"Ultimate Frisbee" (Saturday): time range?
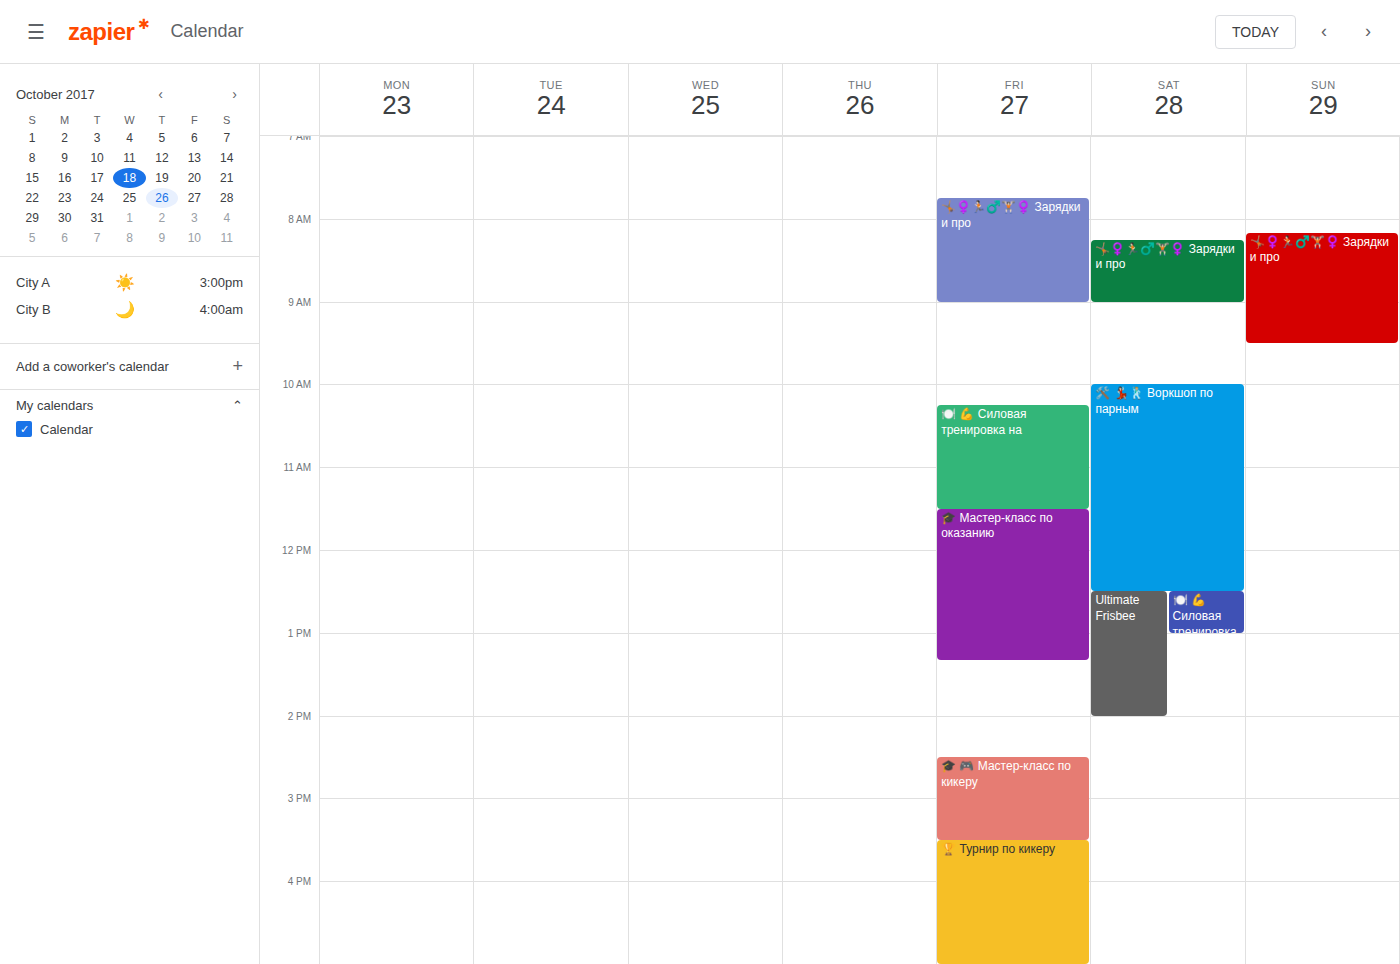
12:30 PM to 2:00 PM